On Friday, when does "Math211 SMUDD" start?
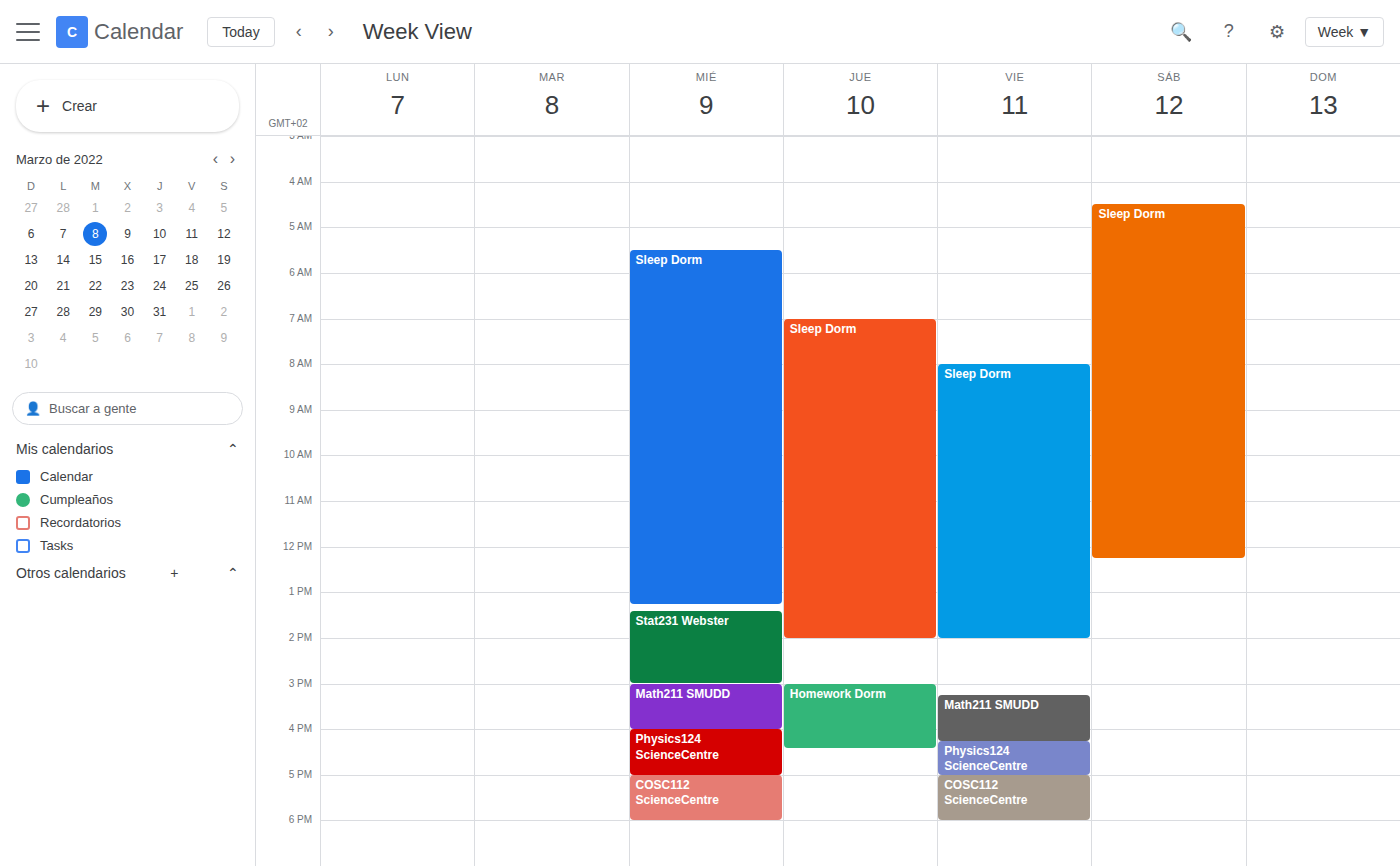
3:15 PM